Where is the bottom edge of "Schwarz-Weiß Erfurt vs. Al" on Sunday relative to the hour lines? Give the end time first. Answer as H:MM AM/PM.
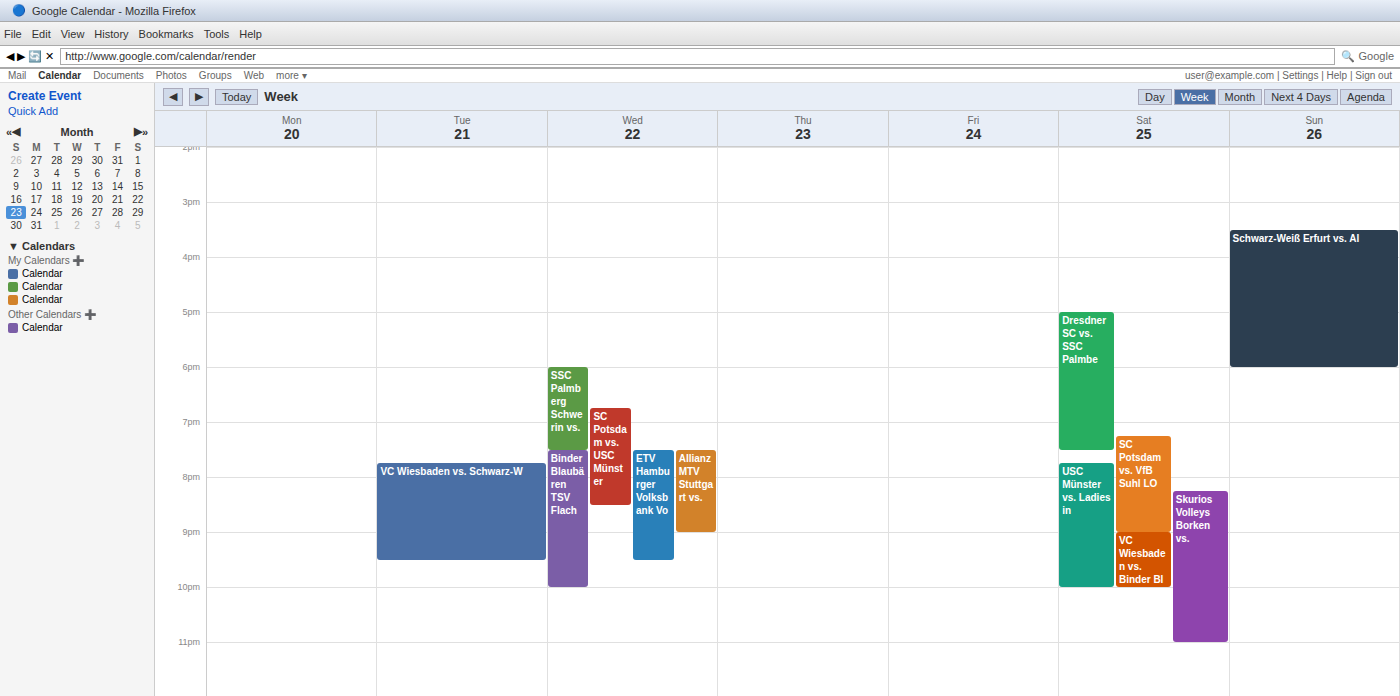
6:00 PM -- exactly on the 6 PM line.